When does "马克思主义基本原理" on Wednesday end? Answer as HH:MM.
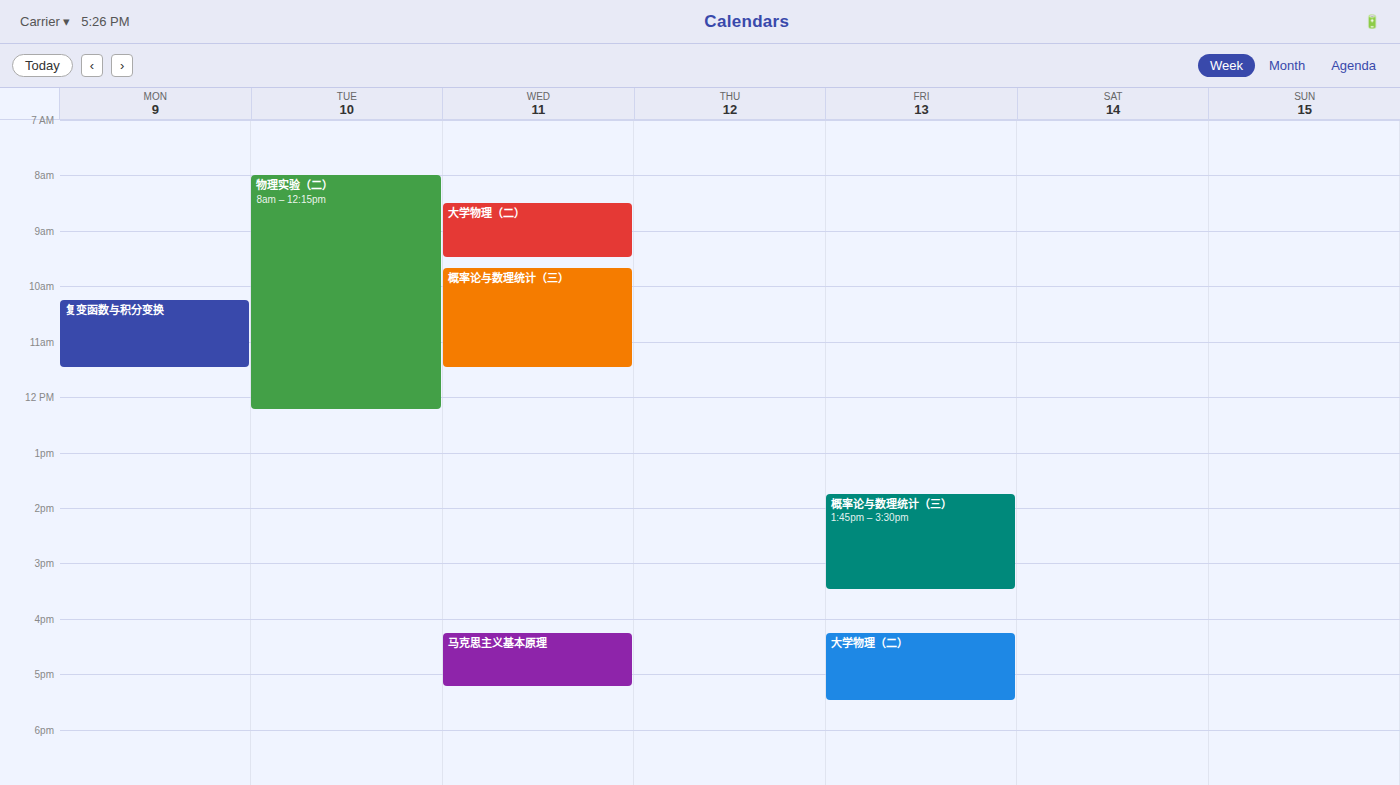
17:15